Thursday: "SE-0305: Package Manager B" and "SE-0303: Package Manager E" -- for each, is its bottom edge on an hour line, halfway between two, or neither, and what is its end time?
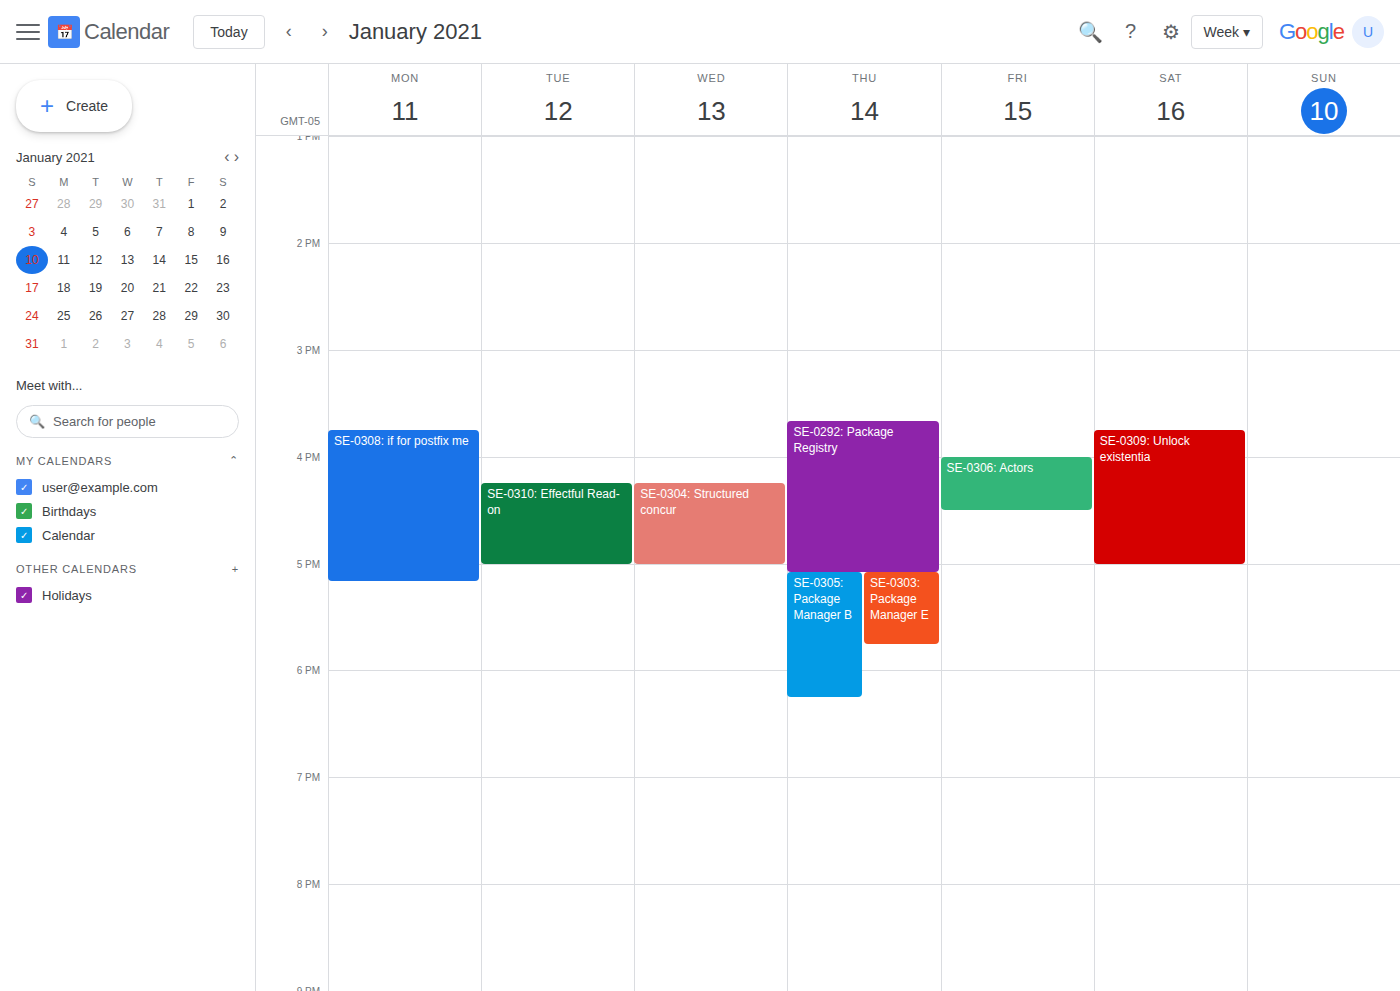
"SE-0305: Package Manager B": 6:15 PM, neither: a quarter of the way from the 6 PM line to the 7 PM line. "SE-0303: Package Manager E": 5:45 PM, neither: three quarters of the way from the 5 PM line to the 6 PM line.